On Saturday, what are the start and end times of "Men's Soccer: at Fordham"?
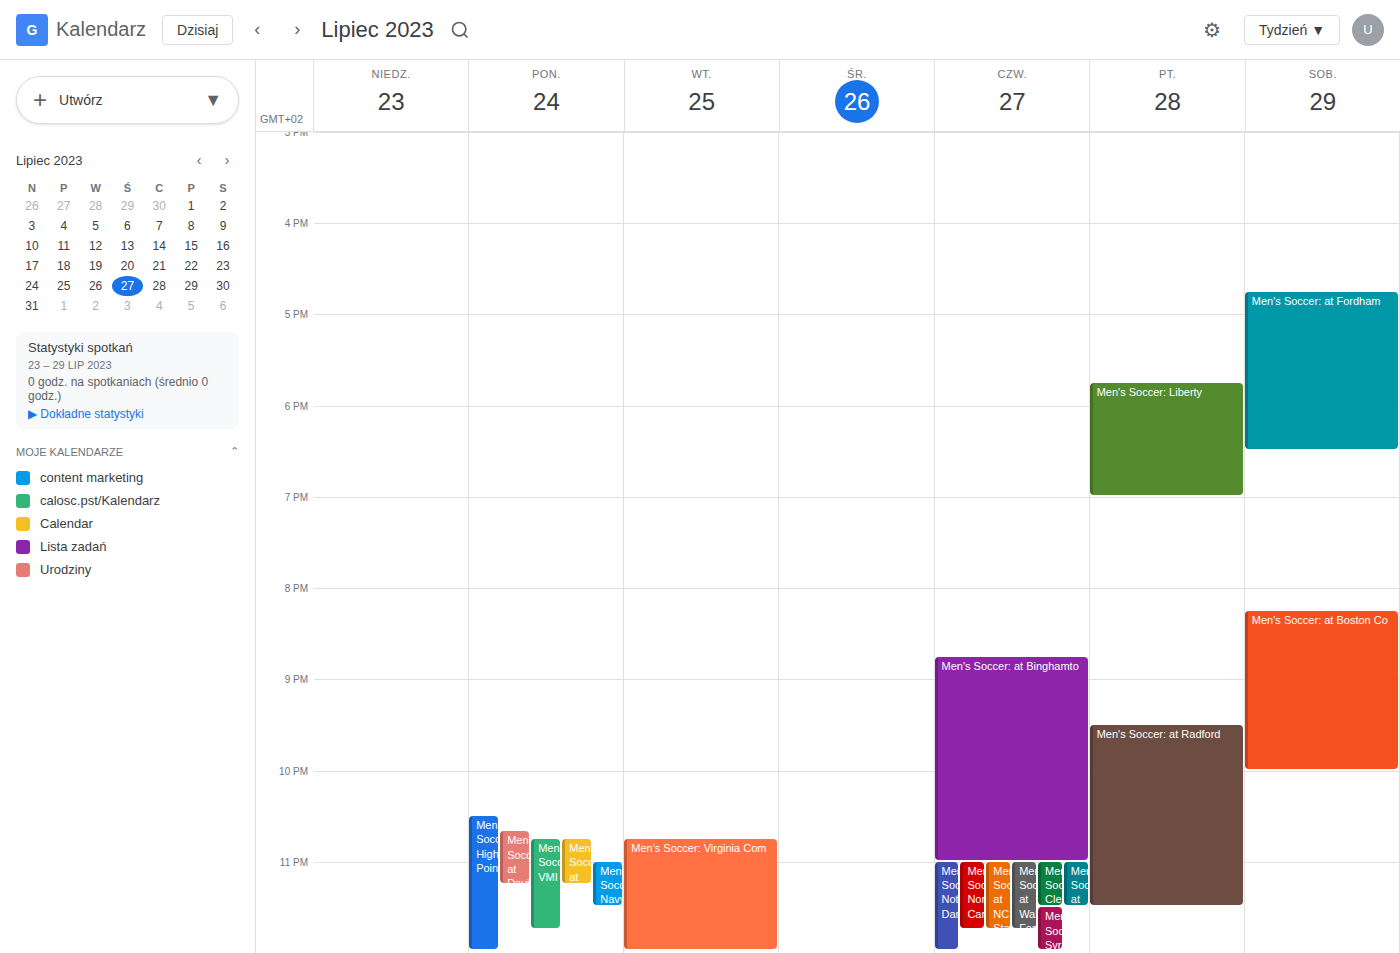
4:45 PM to 6:30 PM